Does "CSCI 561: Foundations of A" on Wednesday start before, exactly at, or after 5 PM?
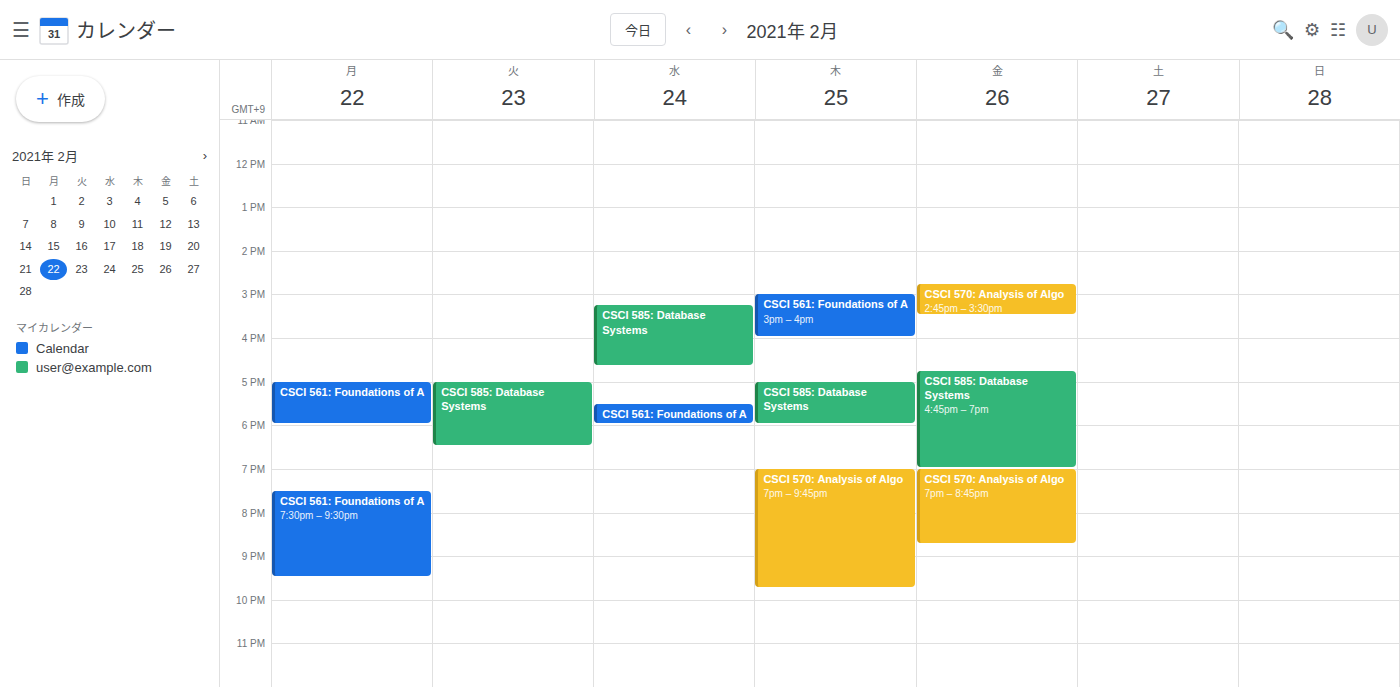
5:30 PM -- after 5 PM, 30 minutes below the 5 PM line.